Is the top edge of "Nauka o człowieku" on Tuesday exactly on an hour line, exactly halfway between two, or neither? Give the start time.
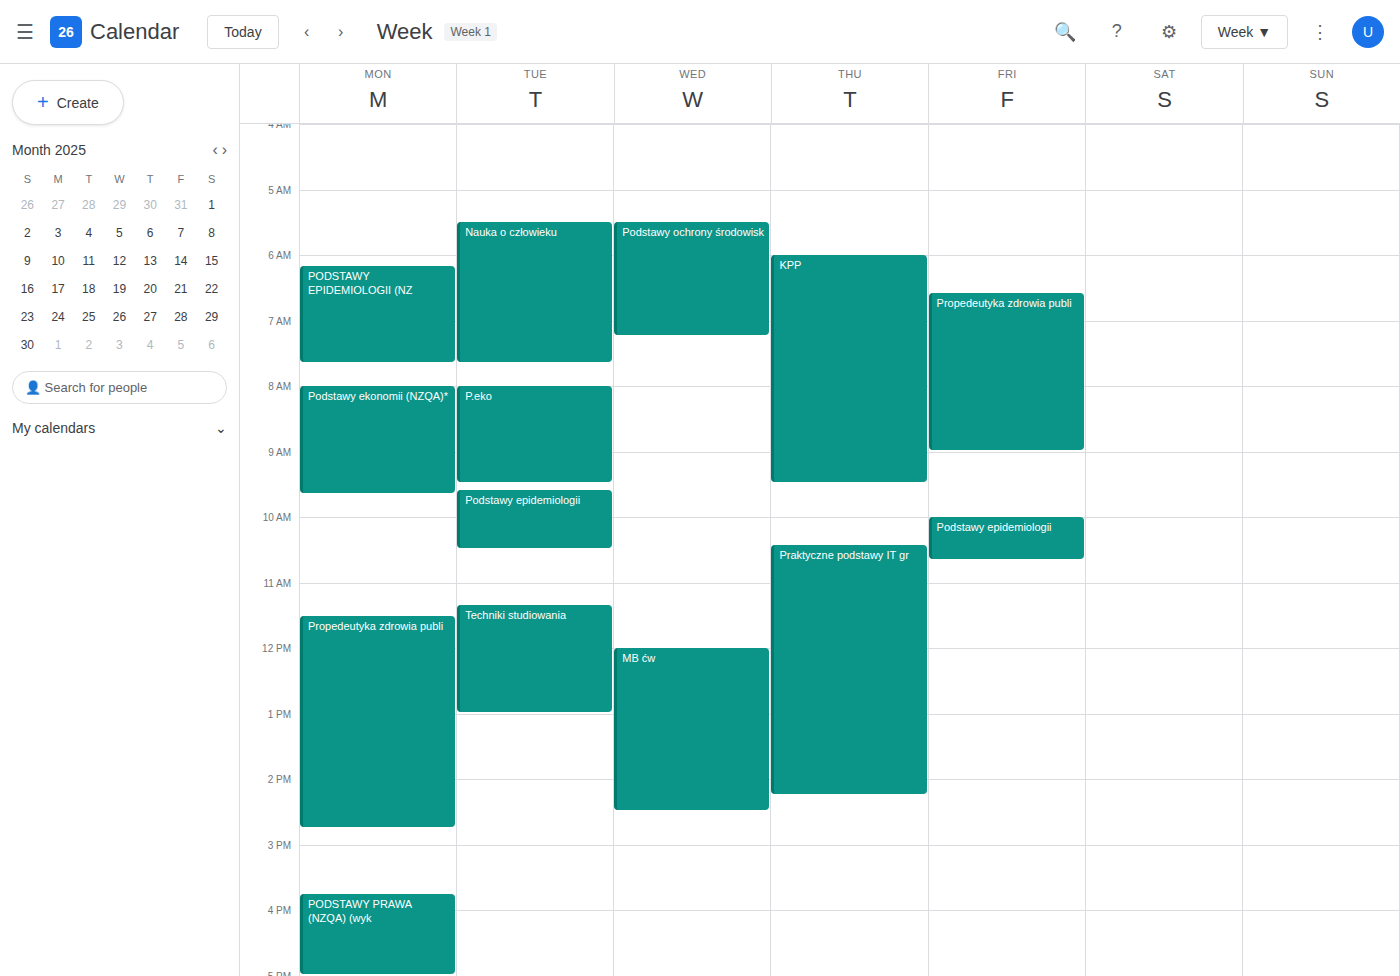
5:30 AM -- halfway between the 5 AM and 6 AM lines.